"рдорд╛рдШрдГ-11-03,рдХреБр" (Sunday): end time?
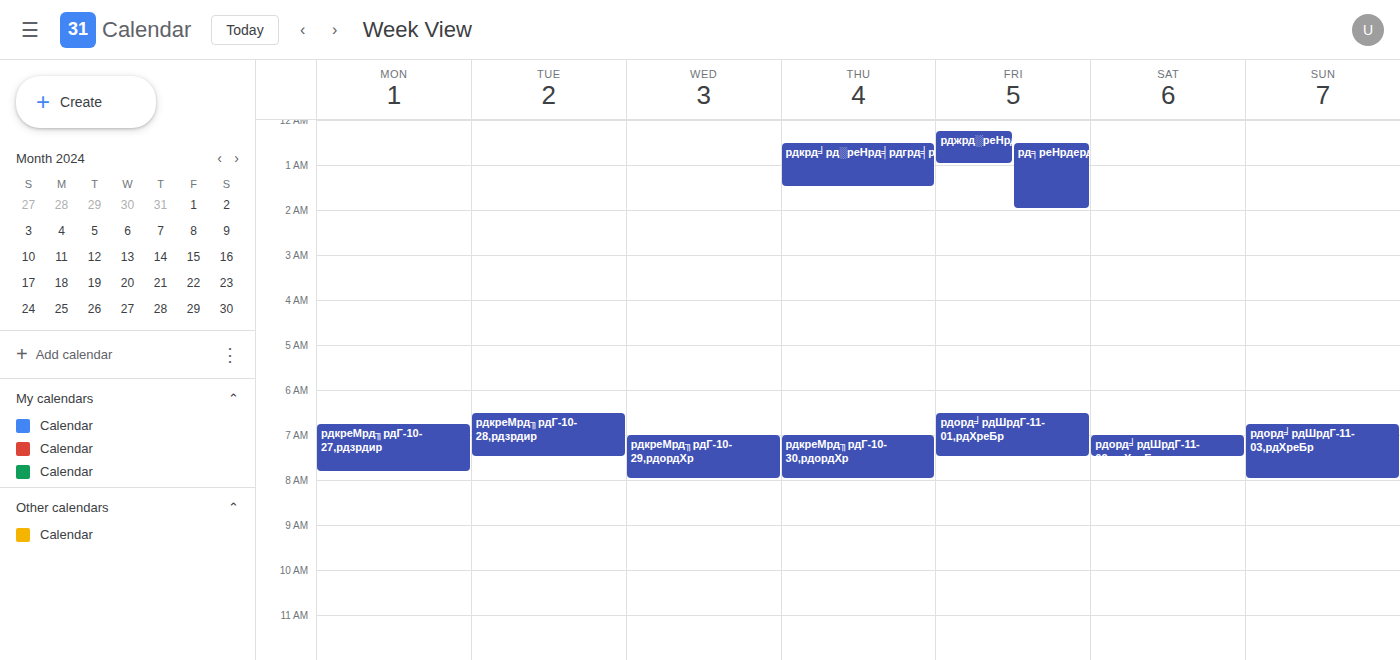
8:00 AM